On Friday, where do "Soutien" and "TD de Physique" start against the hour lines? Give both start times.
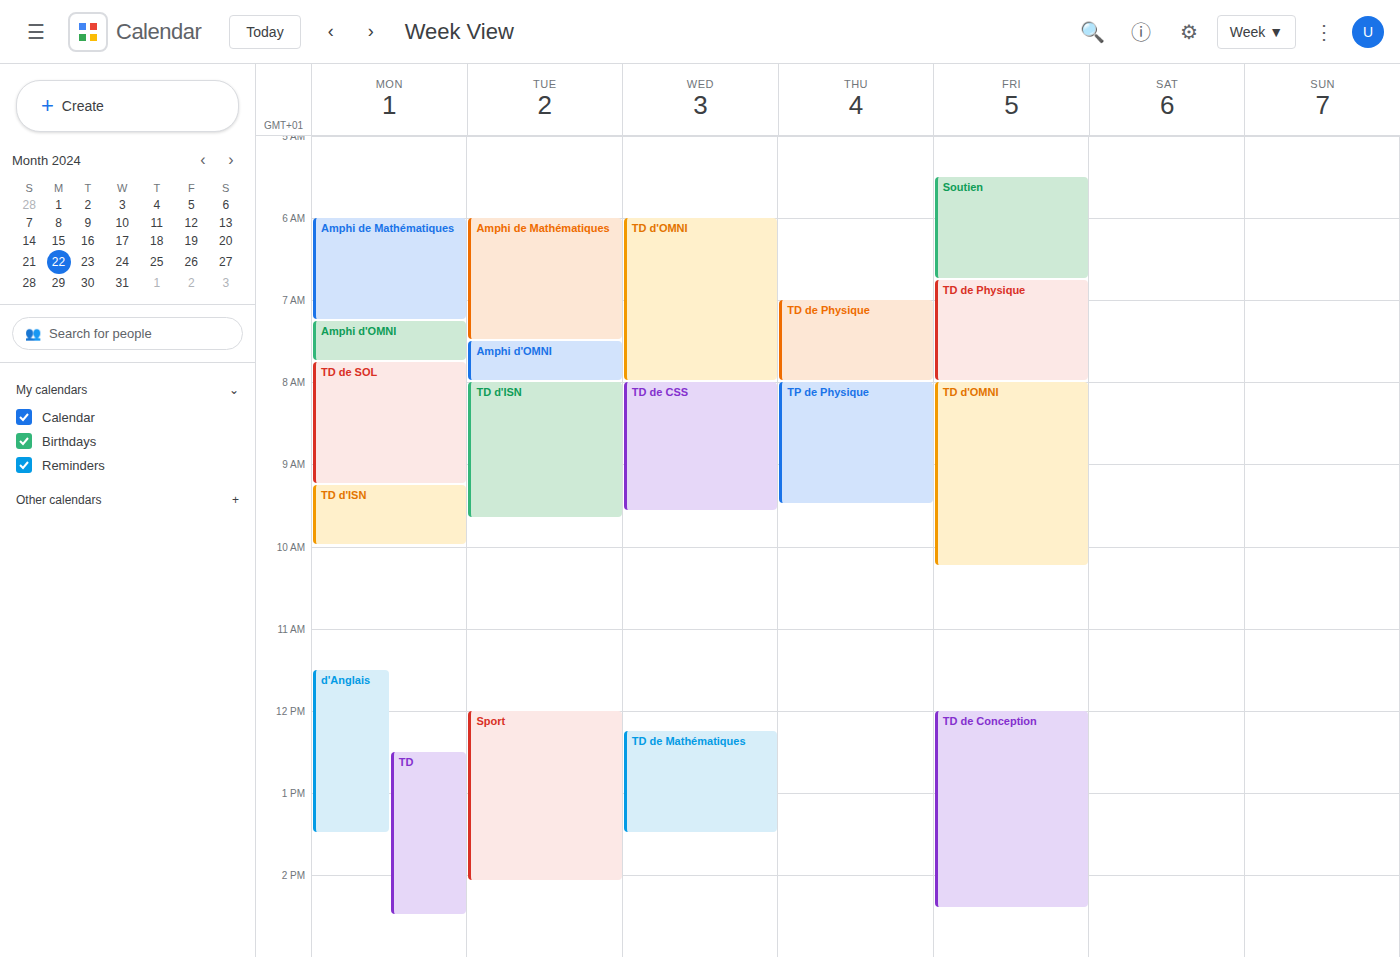
"Soutien": 5:30 AM, halfway between the 5 AM and 6 AM lines. "TD de Physique": 6:45 AM, neither: three quarters of the way from the 6 AM line to the 7 AM line.